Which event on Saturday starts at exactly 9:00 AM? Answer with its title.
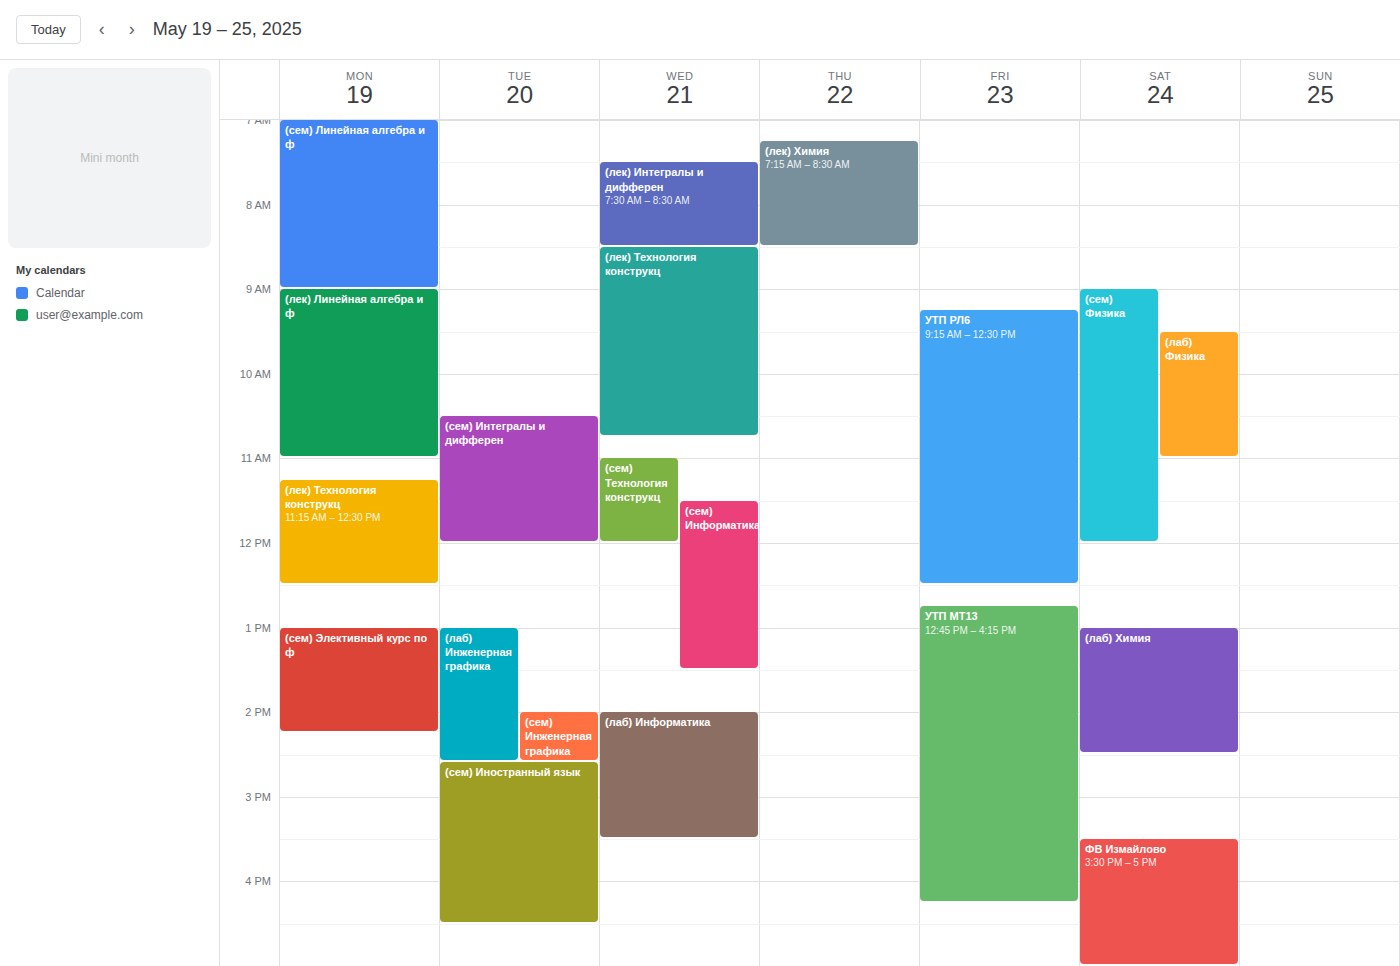
"(сем) Физика"